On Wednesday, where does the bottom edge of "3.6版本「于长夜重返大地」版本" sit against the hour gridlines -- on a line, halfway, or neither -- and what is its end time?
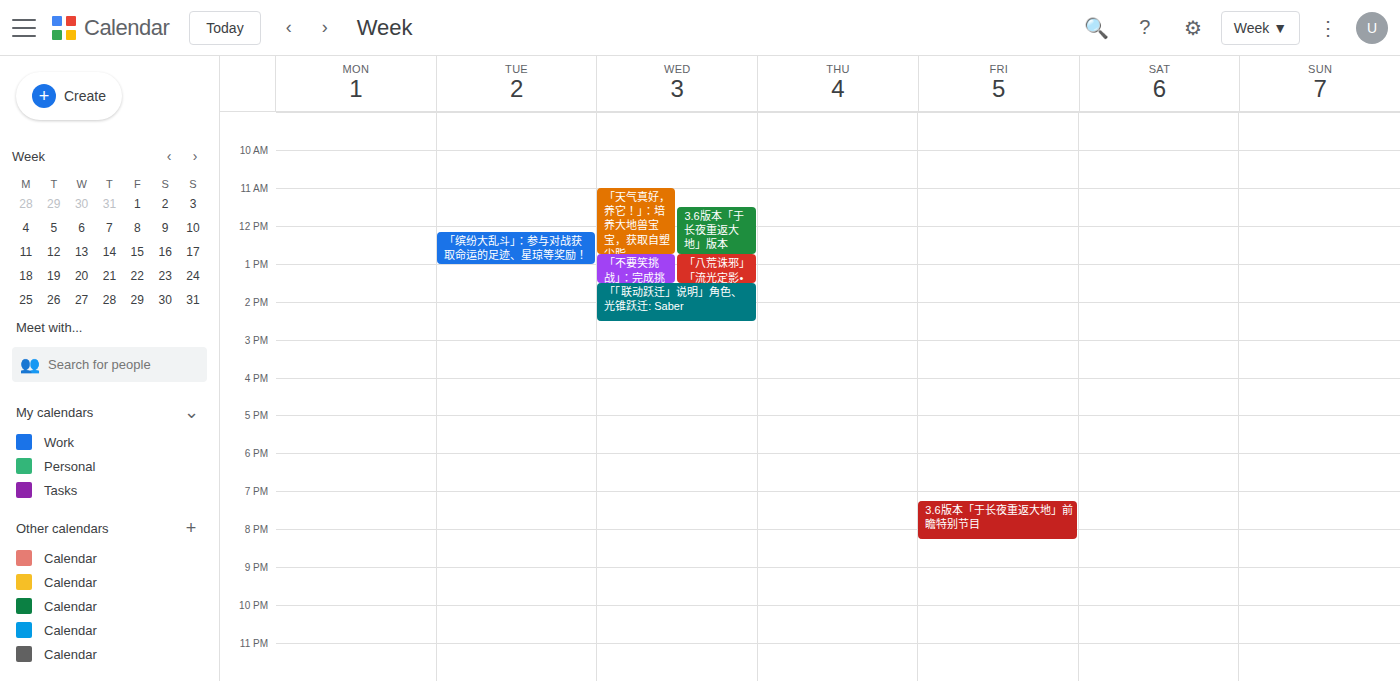
12:45 PM -- neither: three quarters of the way from the 12 PM line to the 1 PM line.